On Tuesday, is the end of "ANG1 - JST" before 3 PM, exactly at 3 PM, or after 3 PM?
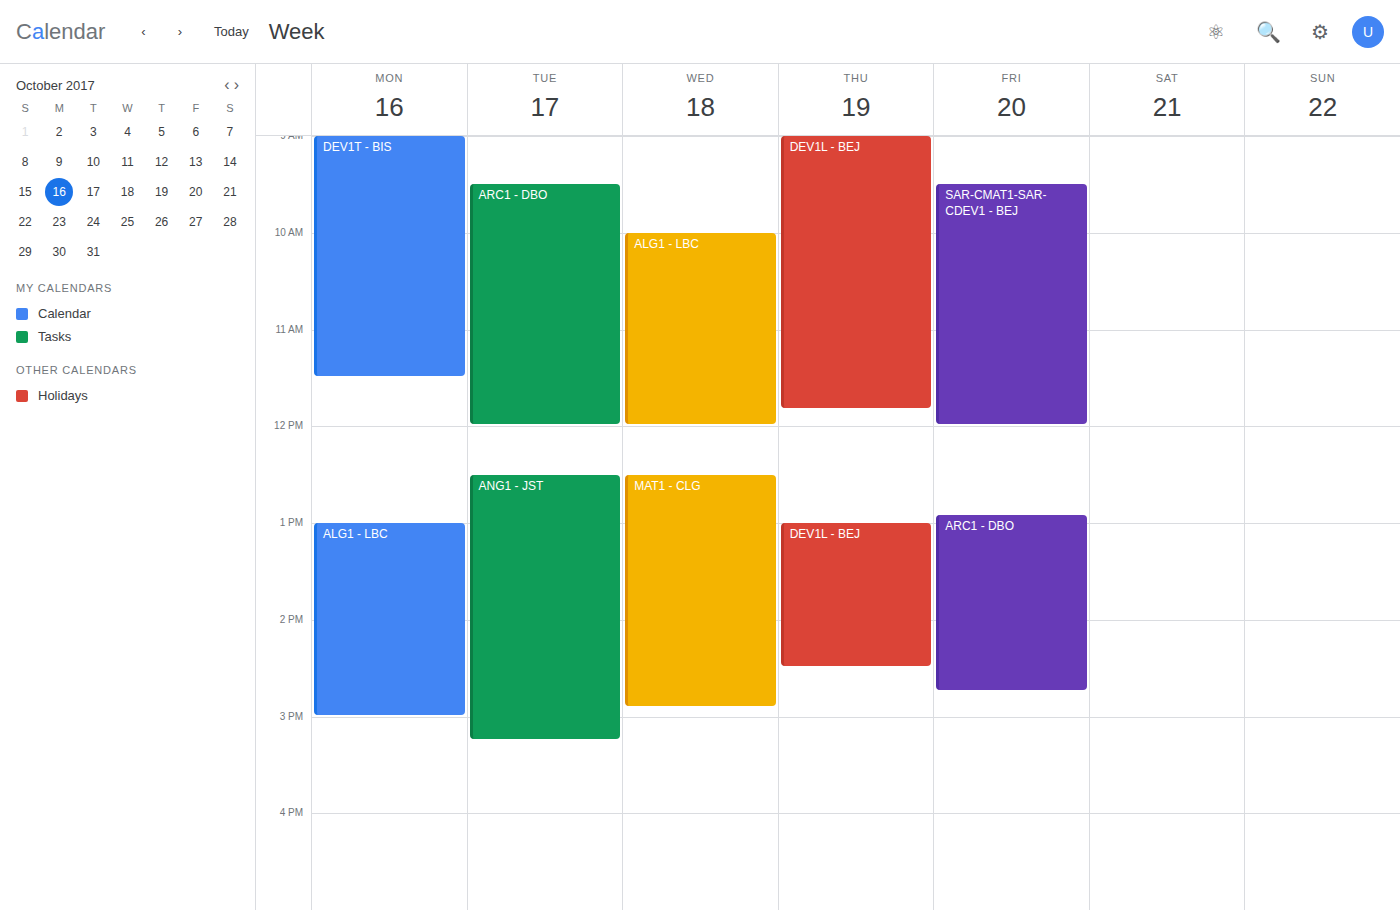
3:15 PM -- after 3 PM, 15 minutes below the 3 PM line.